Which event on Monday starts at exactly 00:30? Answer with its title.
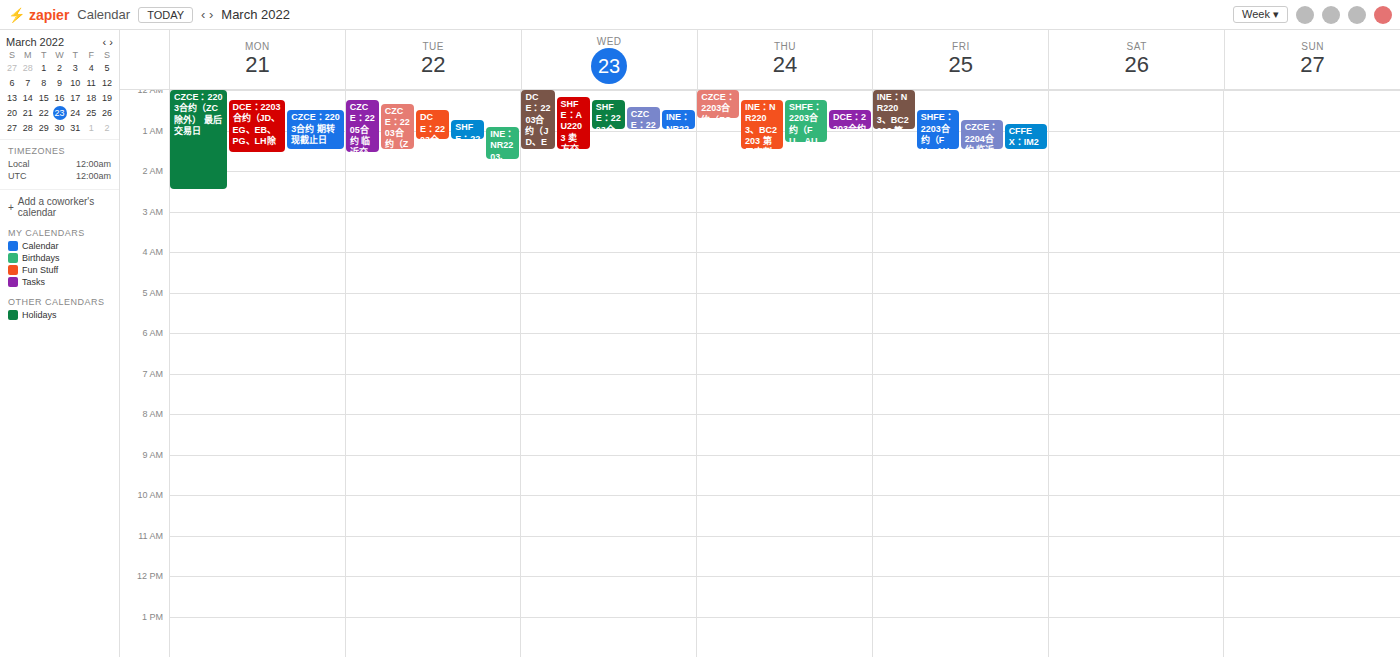
"CZCE：2203合约 期转现截止日"